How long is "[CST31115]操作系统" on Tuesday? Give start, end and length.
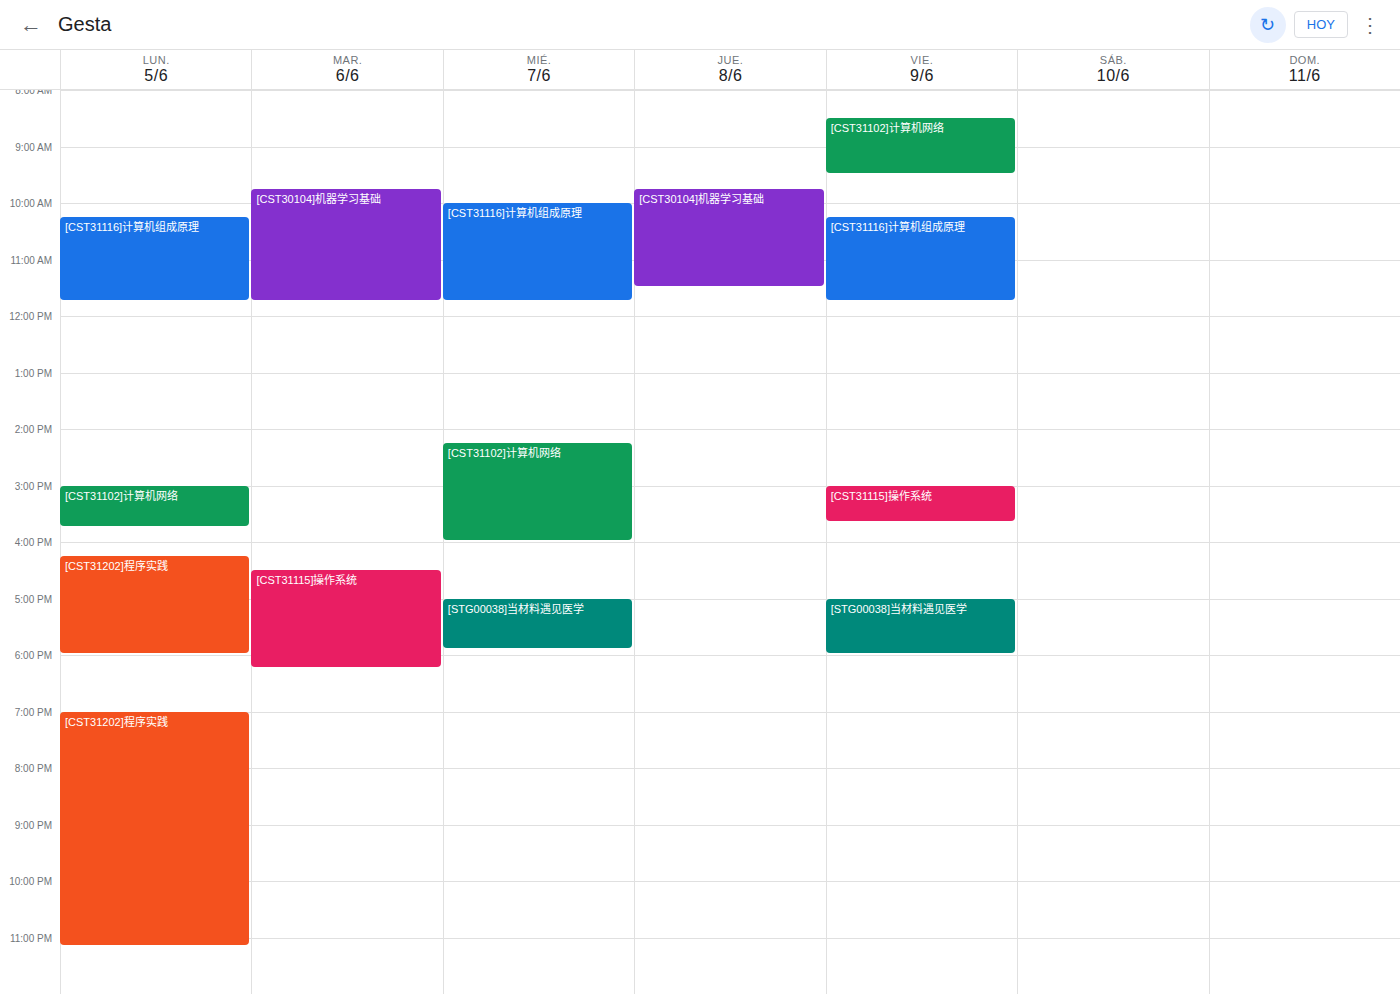
16:30 to 18:15, 1 hour 45 minutes